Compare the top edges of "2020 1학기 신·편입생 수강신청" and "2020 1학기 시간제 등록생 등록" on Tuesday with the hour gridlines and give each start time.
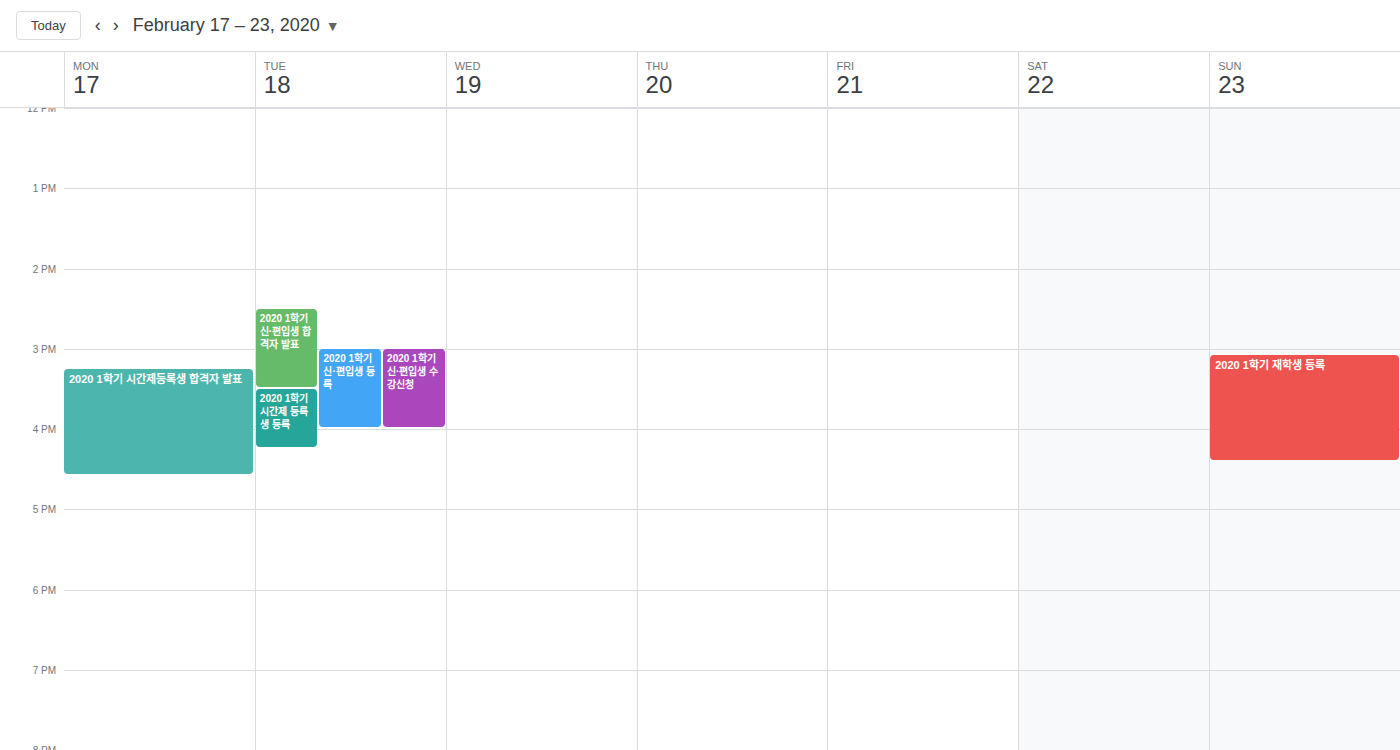
"2020 1학기 신·편입생 수강신청": 3:00 PM, exactly on the 3 PM line. "2020 1학기 시간제 등록생 등록": 3:30 PM, halfway between the 3 PM and 4 PM lines.